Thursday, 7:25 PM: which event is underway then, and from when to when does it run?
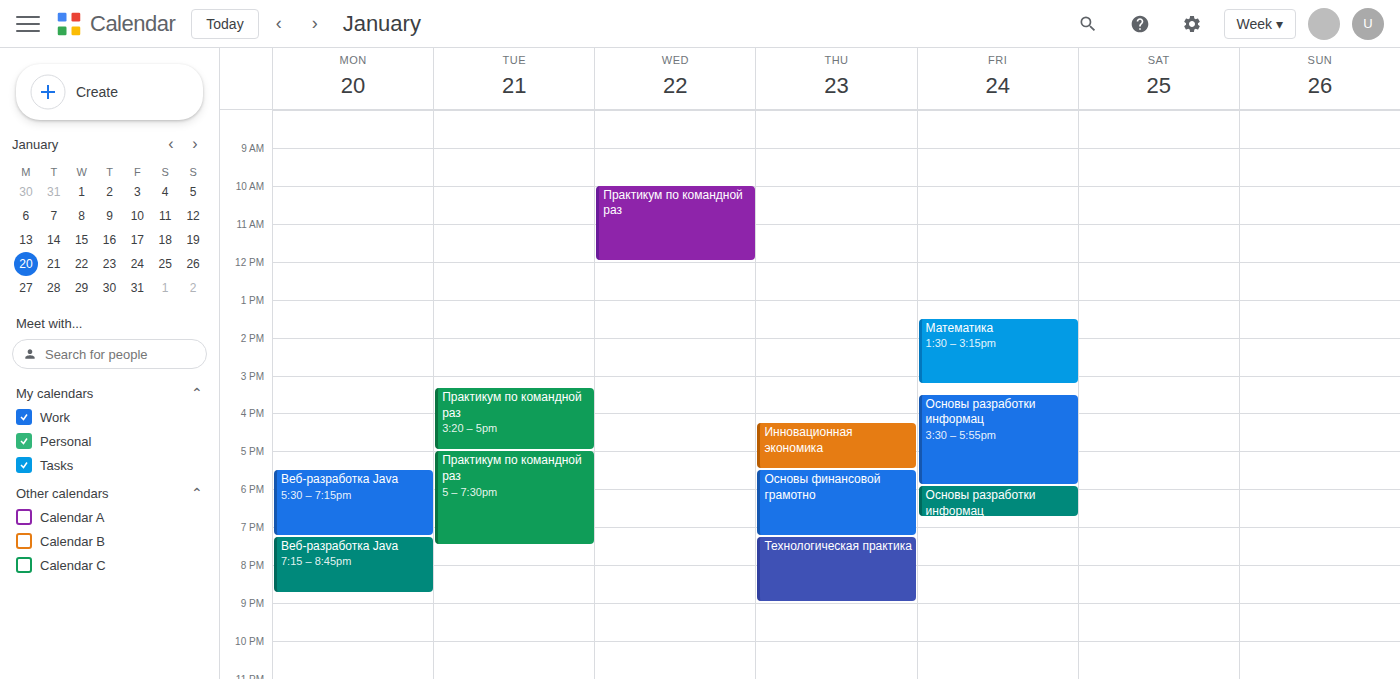
"Технологическая практика", 7:15 PM to 9:00 PM